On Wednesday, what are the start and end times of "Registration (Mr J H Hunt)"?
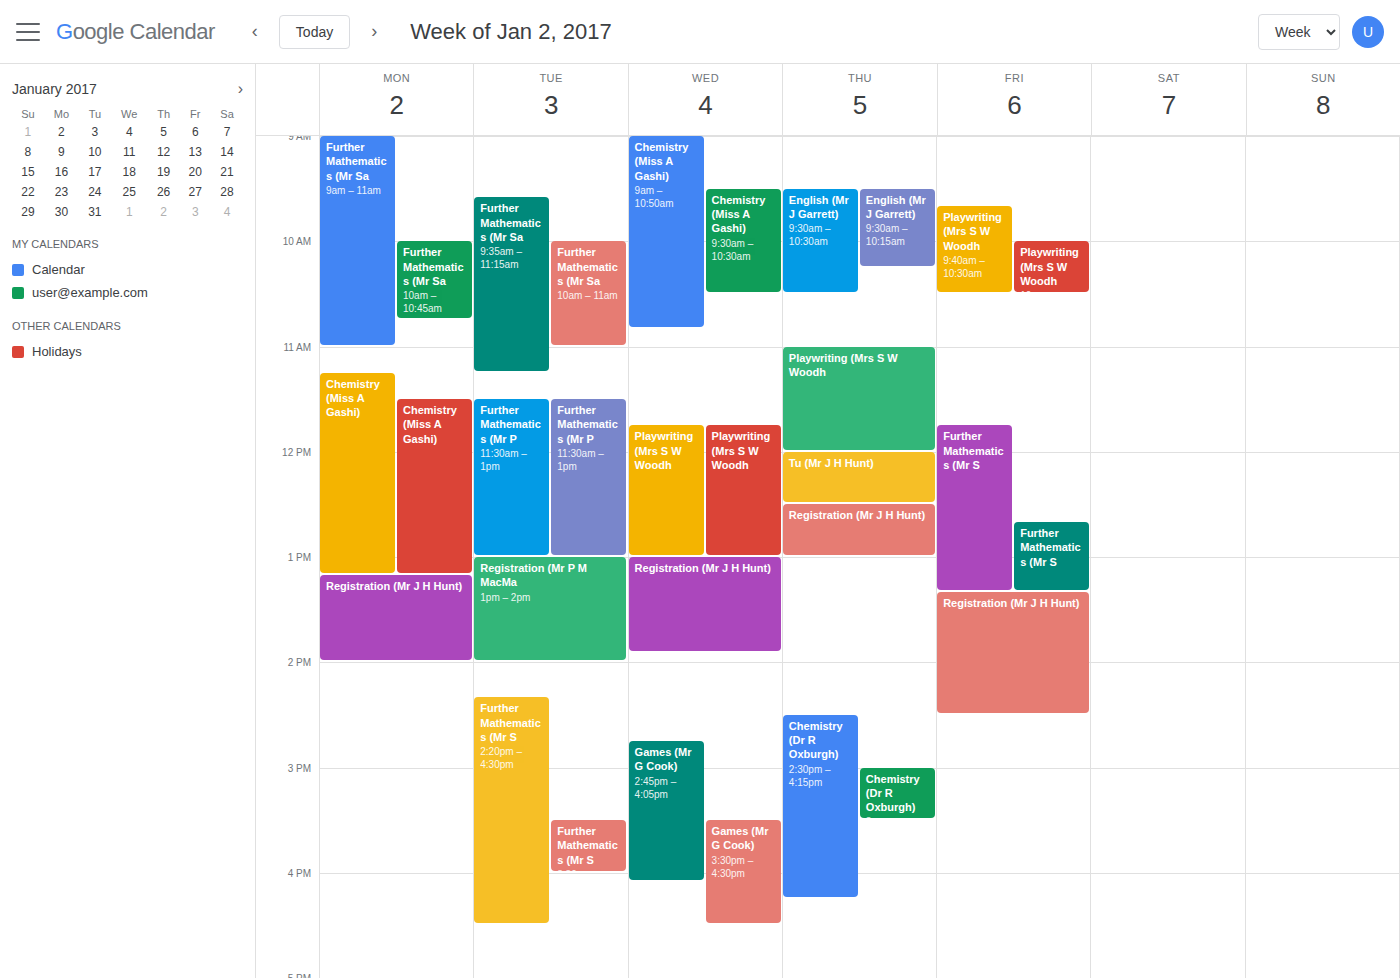
13:00 to 13:55